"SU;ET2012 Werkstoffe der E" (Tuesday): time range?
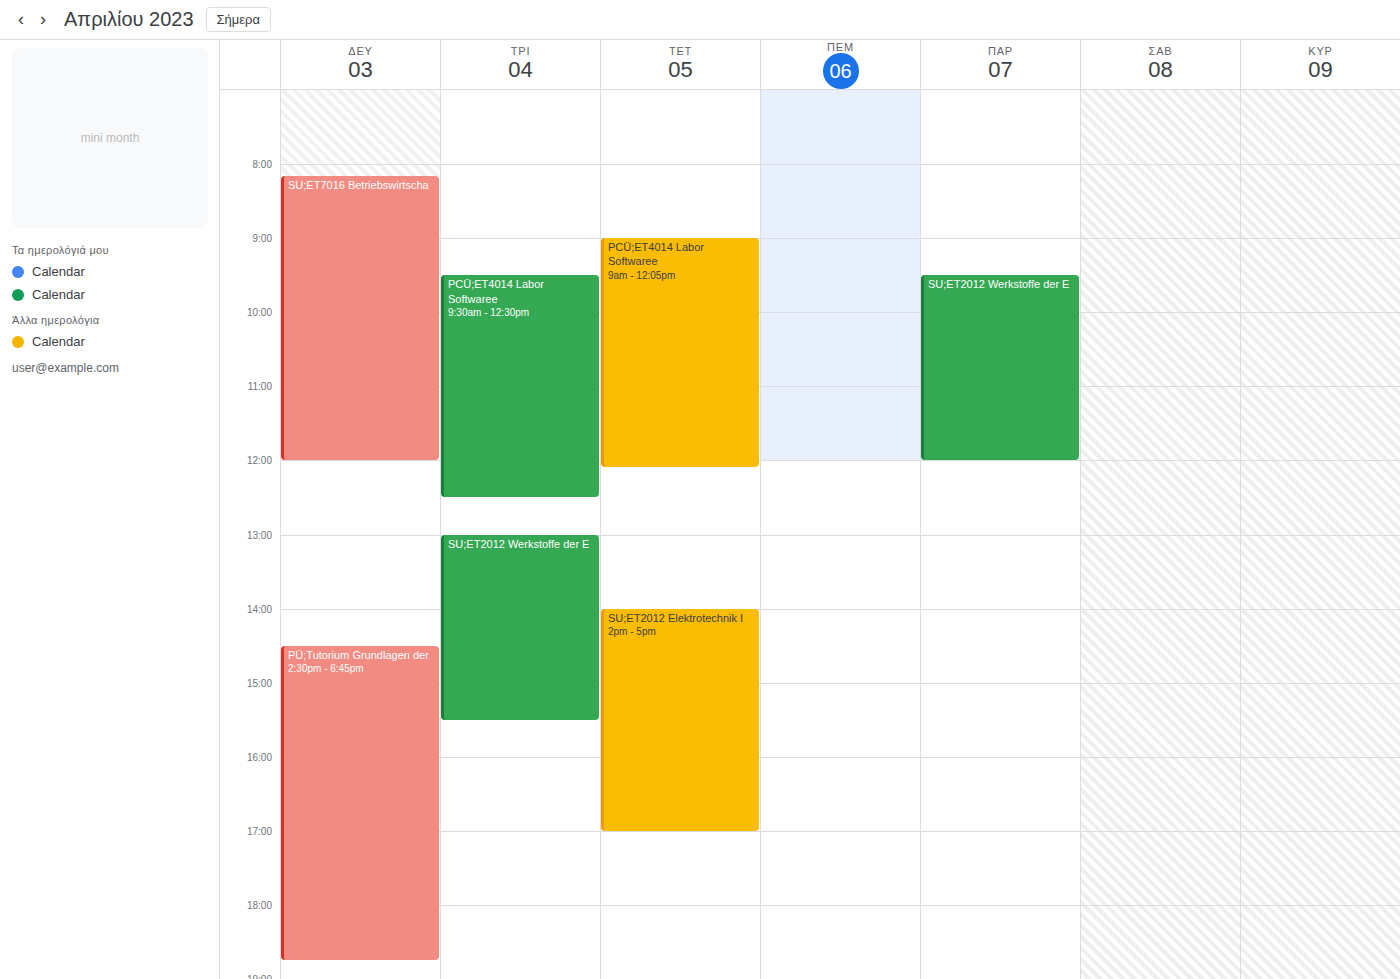
1:00 PM to 3:30 PM